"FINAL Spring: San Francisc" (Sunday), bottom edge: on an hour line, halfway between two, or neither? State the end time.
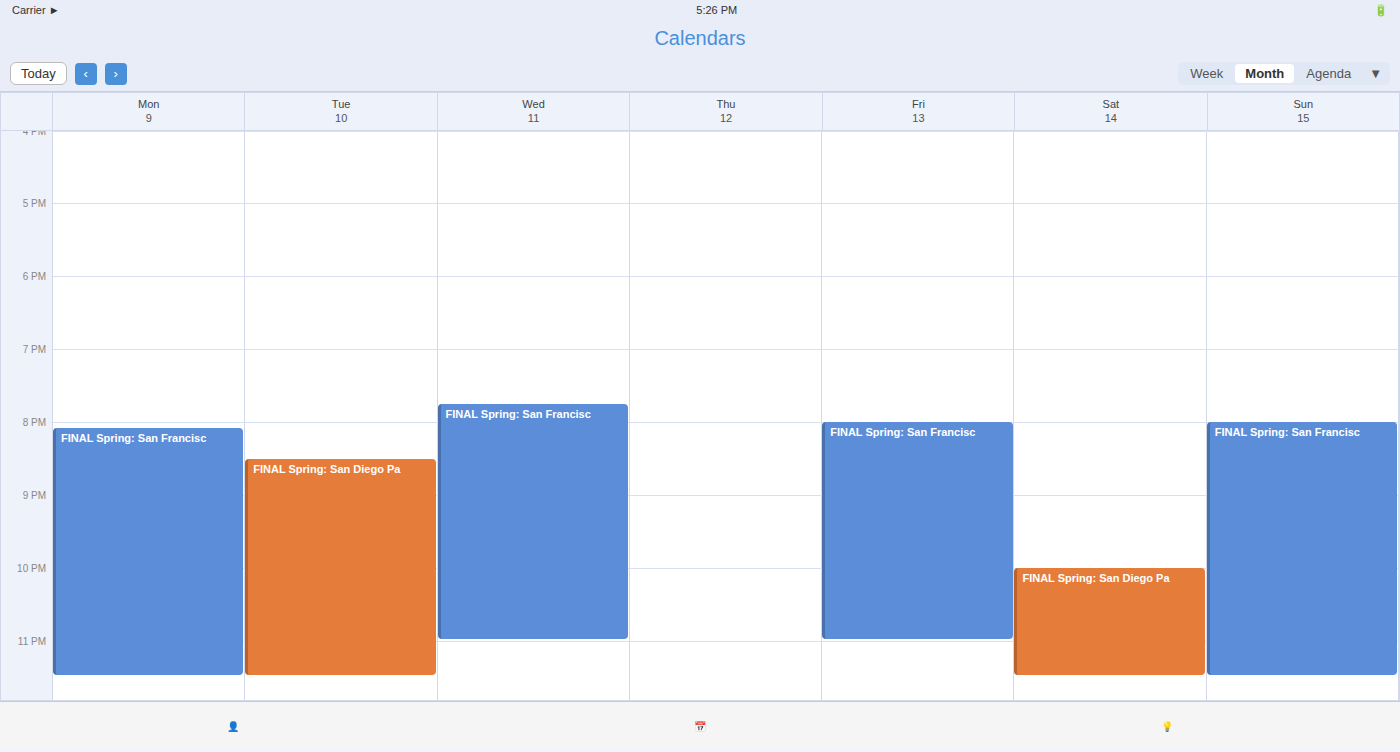
11:30 PM -- halfway between the 11 PM and 12 AM lines.